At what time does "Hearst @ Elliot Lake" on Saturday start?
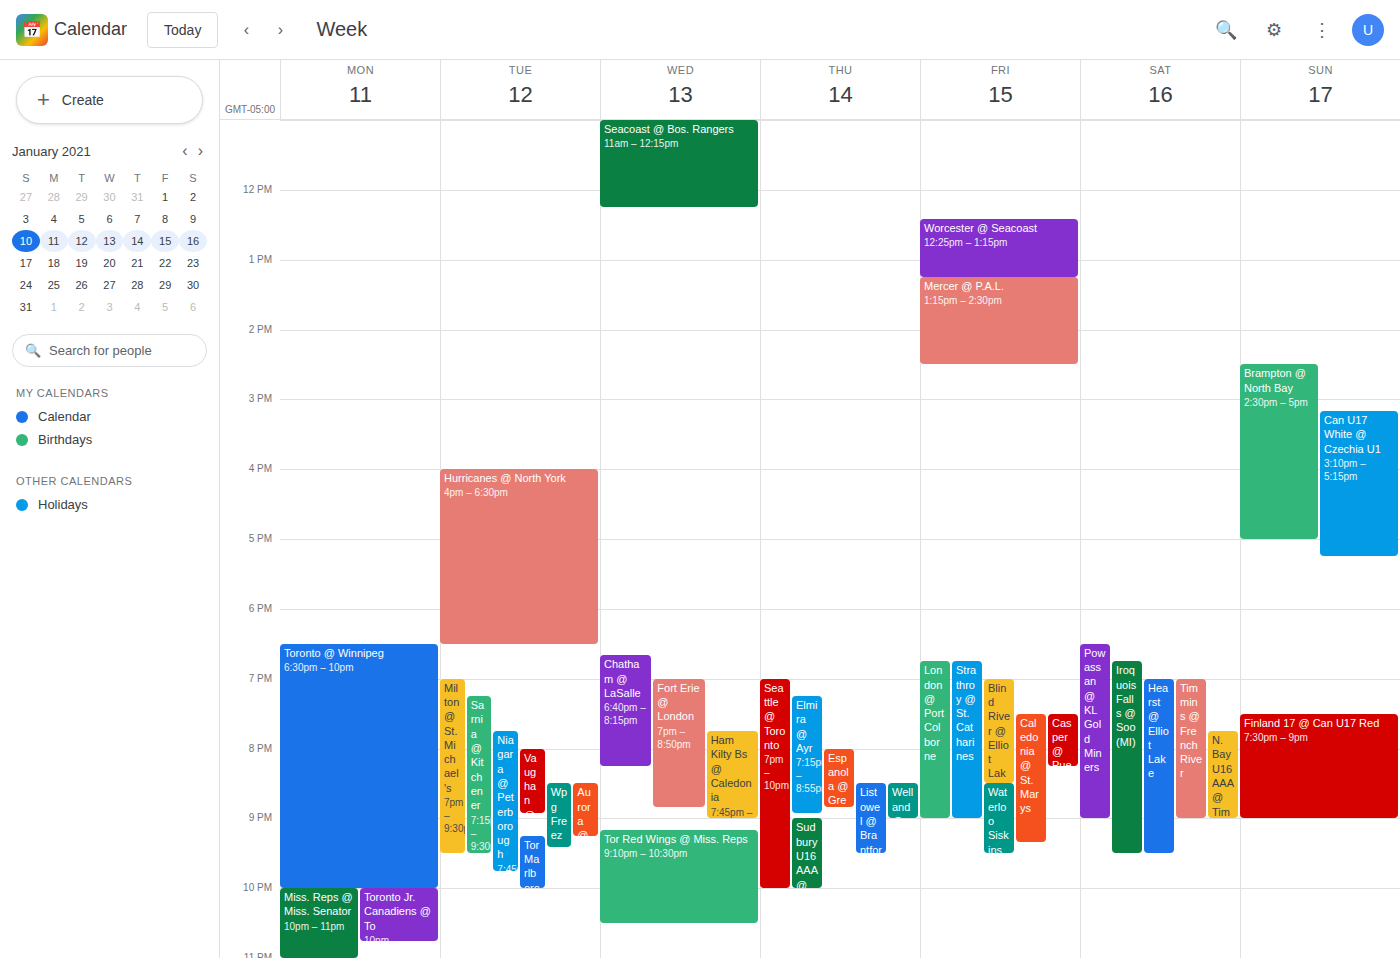
19:00